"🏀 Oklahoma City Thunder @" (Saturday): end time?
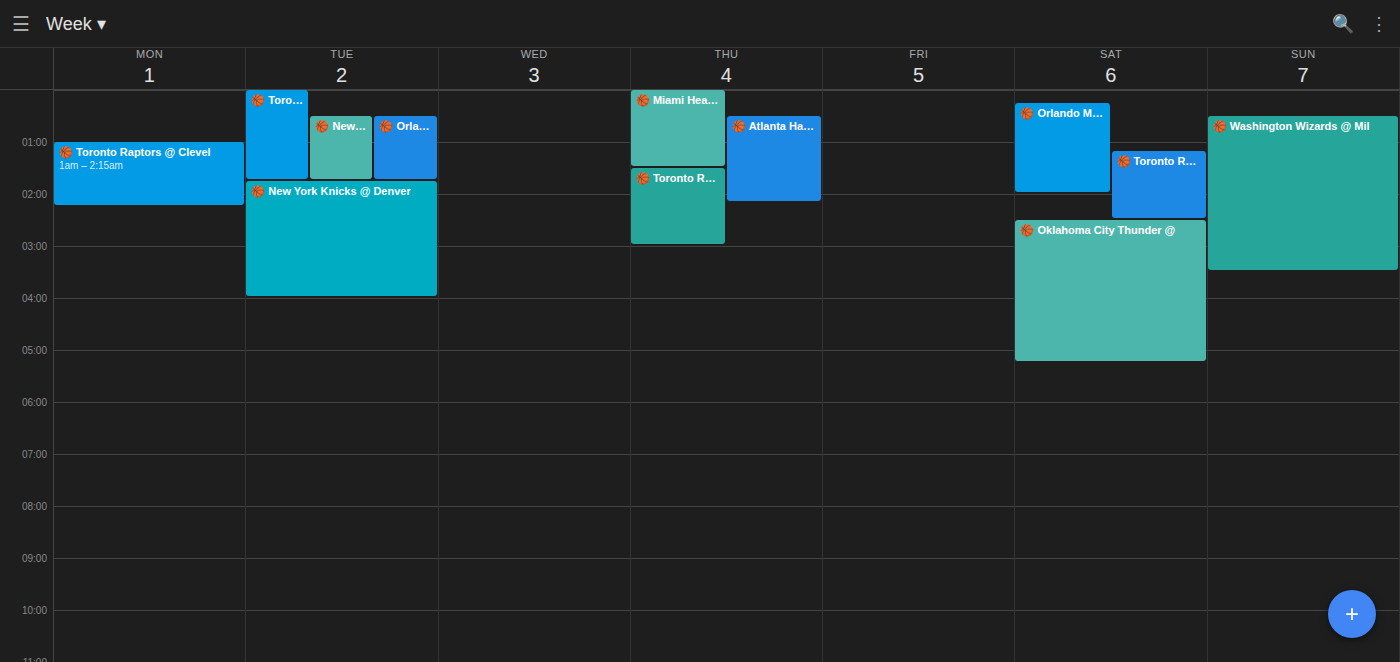
5:15 AM